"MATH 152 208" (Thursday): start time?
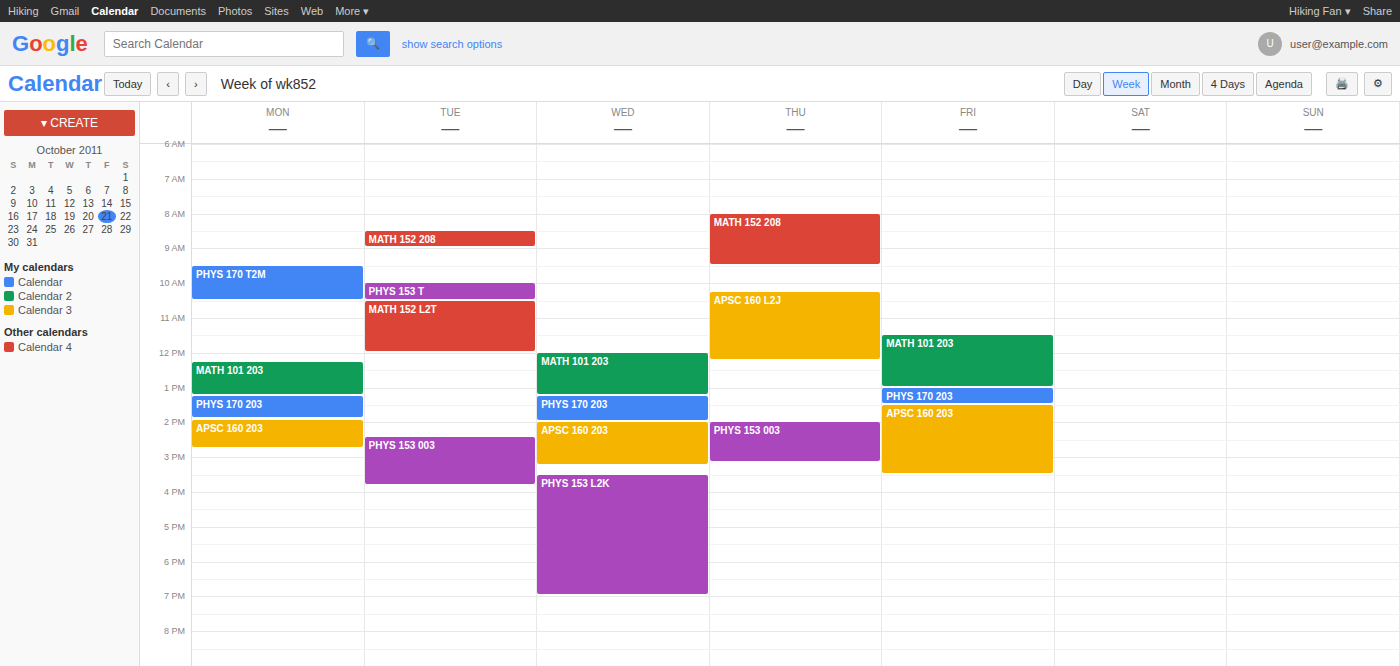
8:00 AM